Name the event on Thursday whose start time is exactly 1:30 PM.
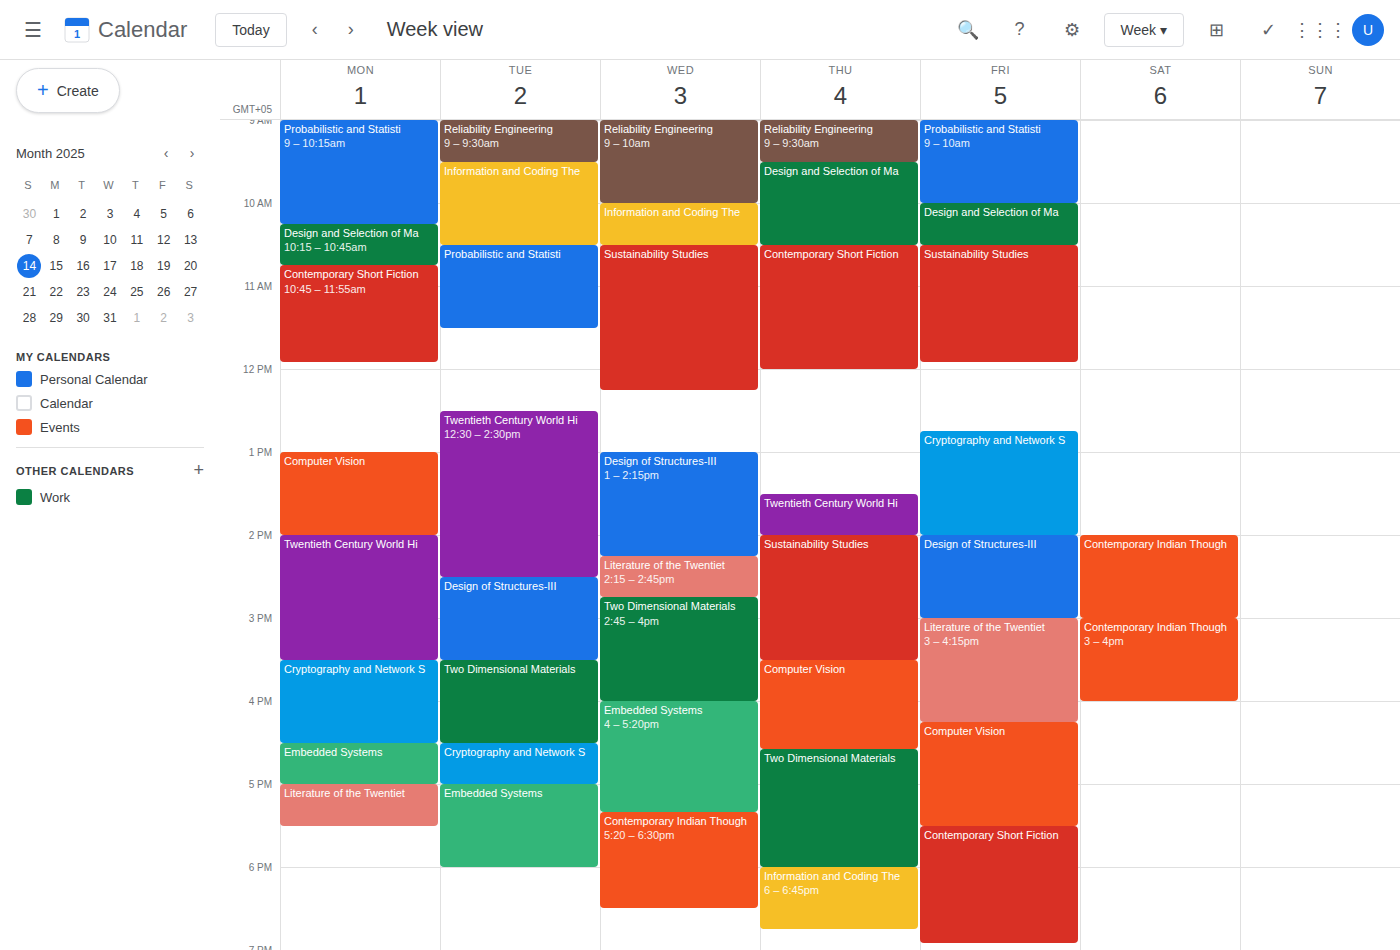
"Twentieth Century World Hi"